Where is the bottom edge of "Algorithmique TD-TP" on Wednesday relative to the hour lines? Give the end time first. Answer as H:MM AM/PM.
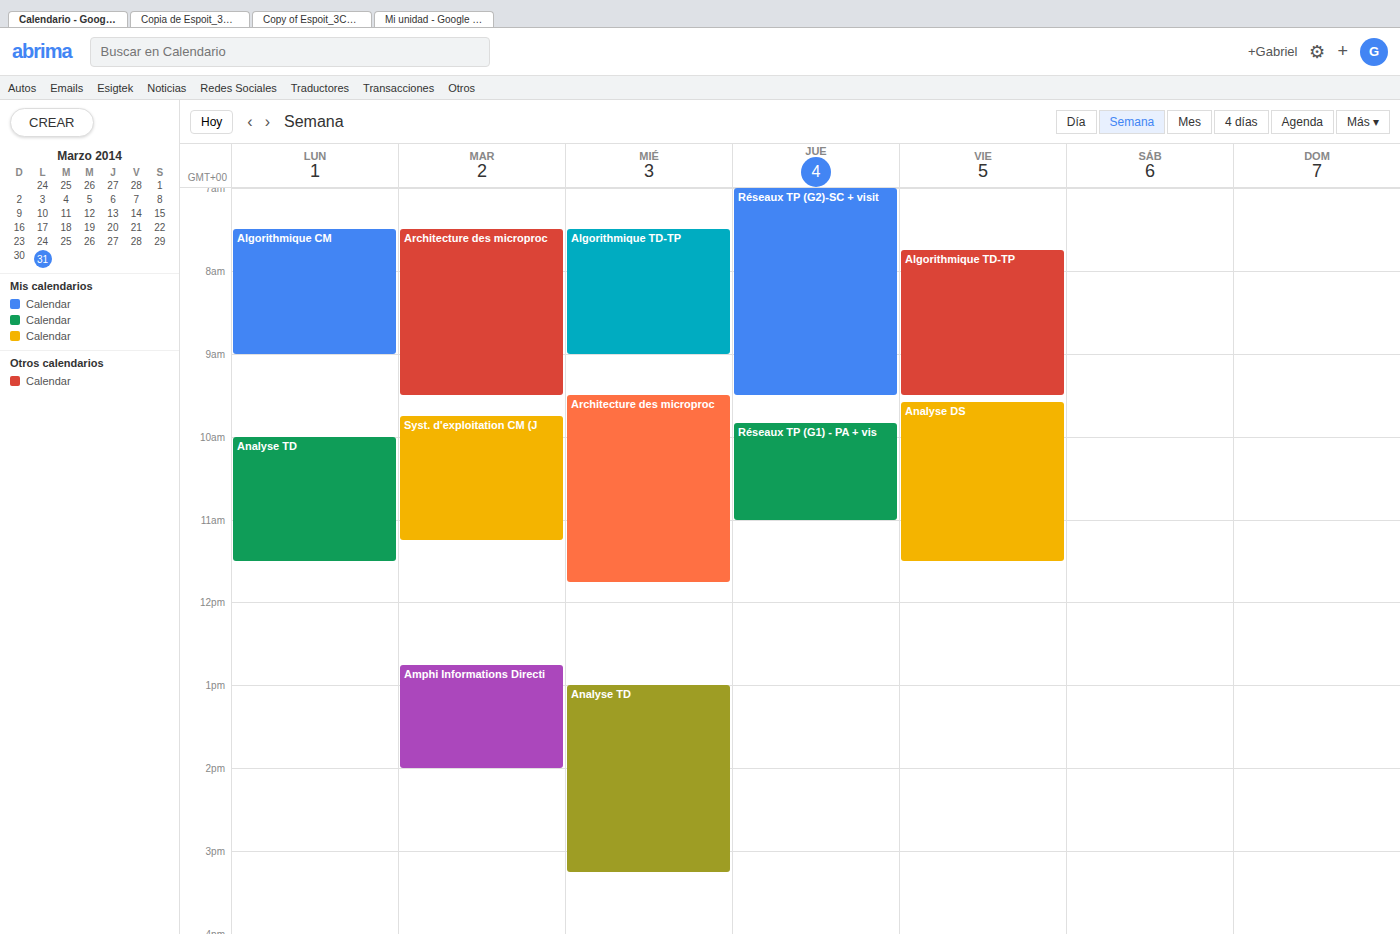
9:00 AM -- exactly on the 9 AM line.